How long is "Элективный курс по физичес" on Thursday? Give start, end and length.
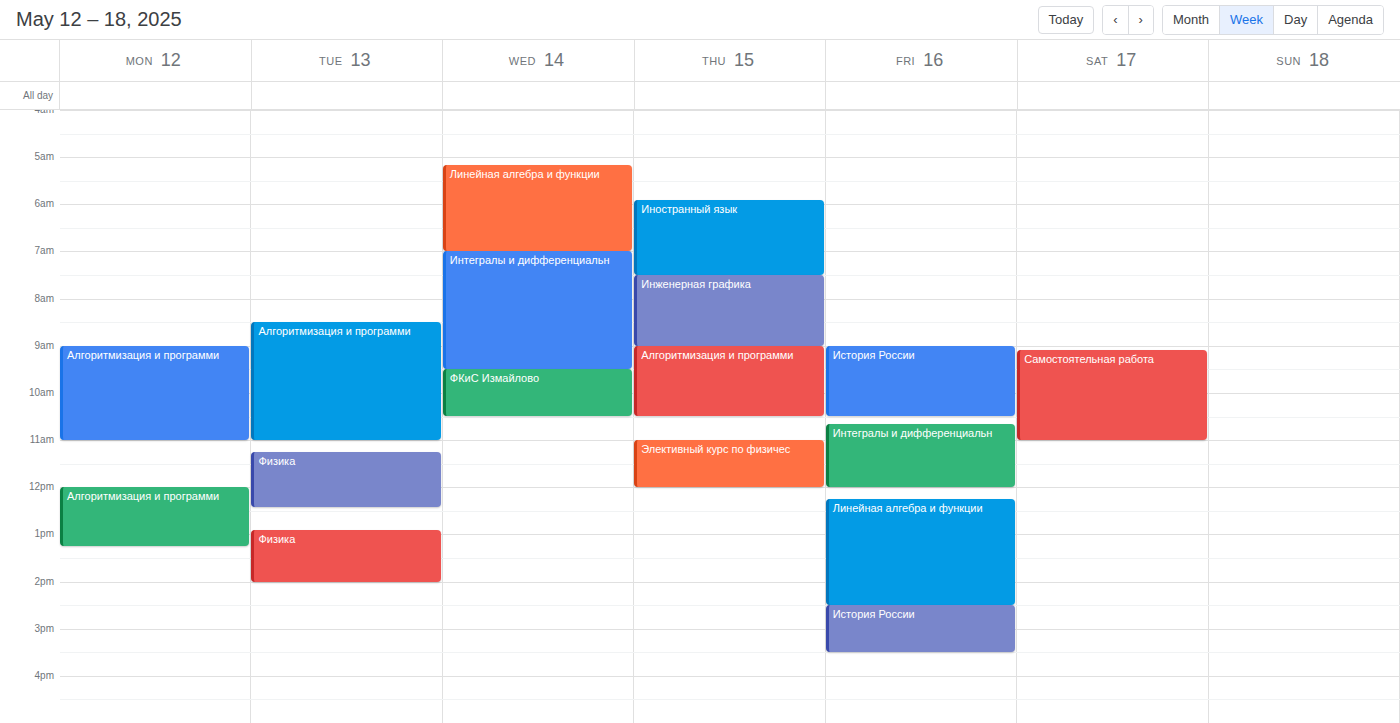
11:00 to 12:00, 1 hour